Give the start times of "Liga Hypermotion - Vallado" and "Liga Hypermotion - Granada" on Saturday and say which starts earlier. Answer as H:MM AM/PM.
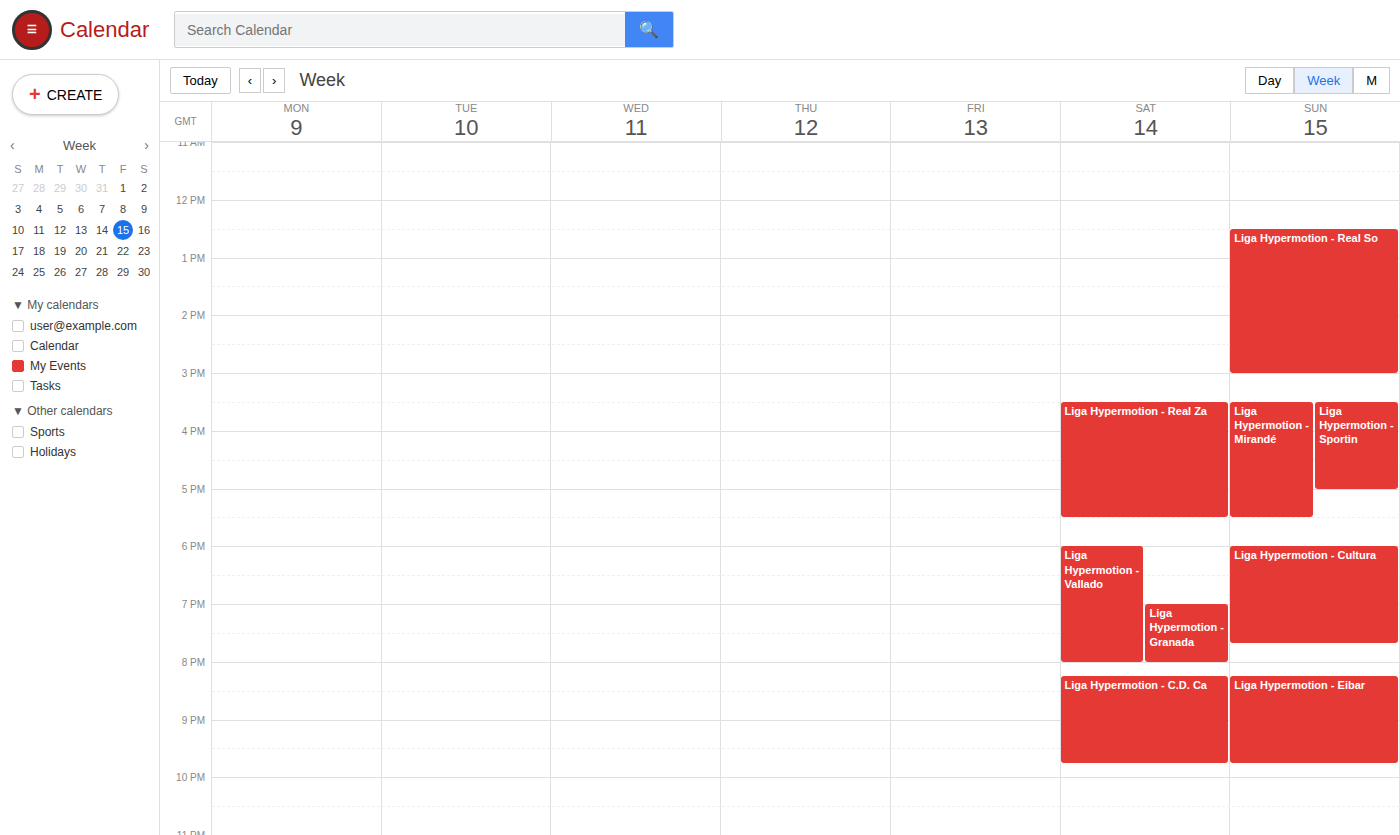
"Liga Hypermotion - Vallado" 6:00 PM; "Liga Hypermotion - Granada" 7:00 PM.